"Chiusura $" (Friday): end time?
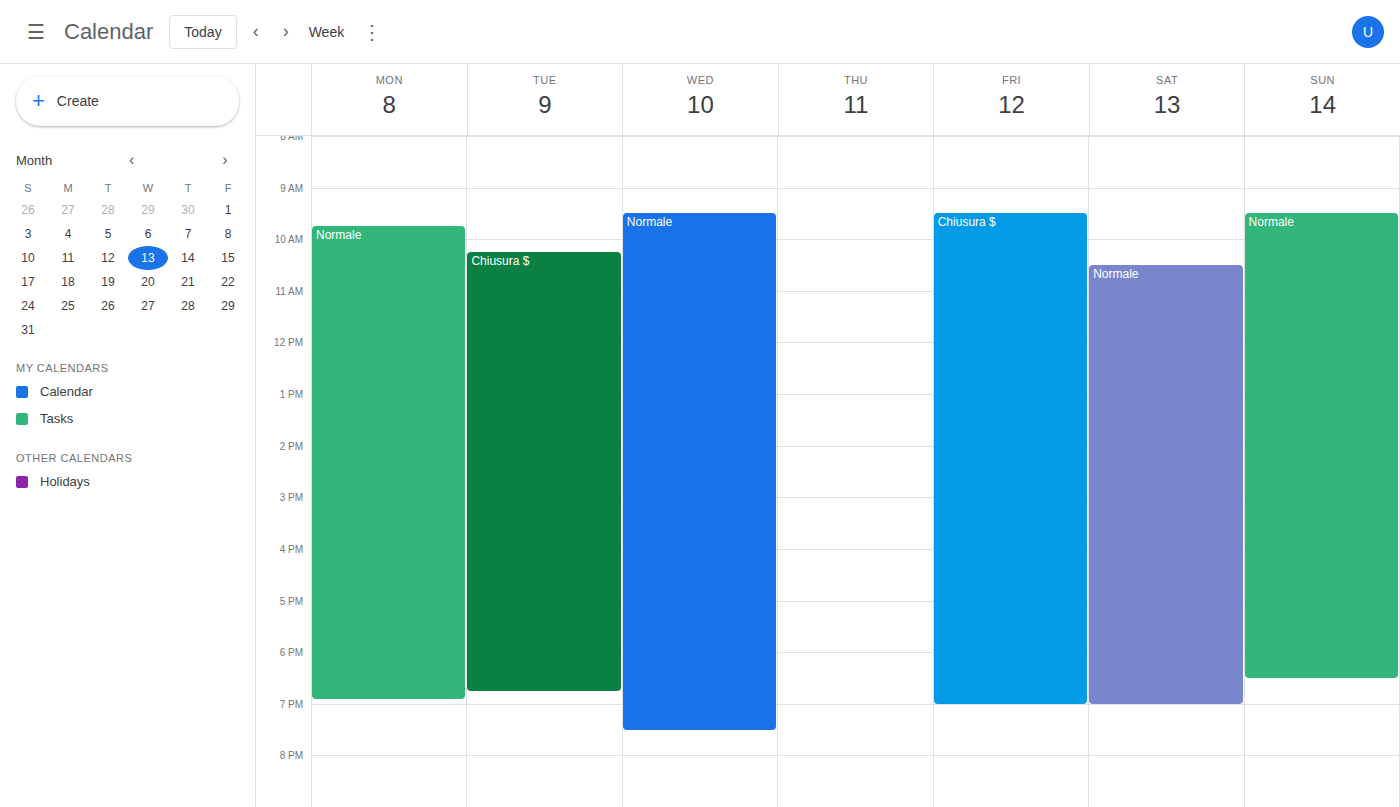
7:00 PM